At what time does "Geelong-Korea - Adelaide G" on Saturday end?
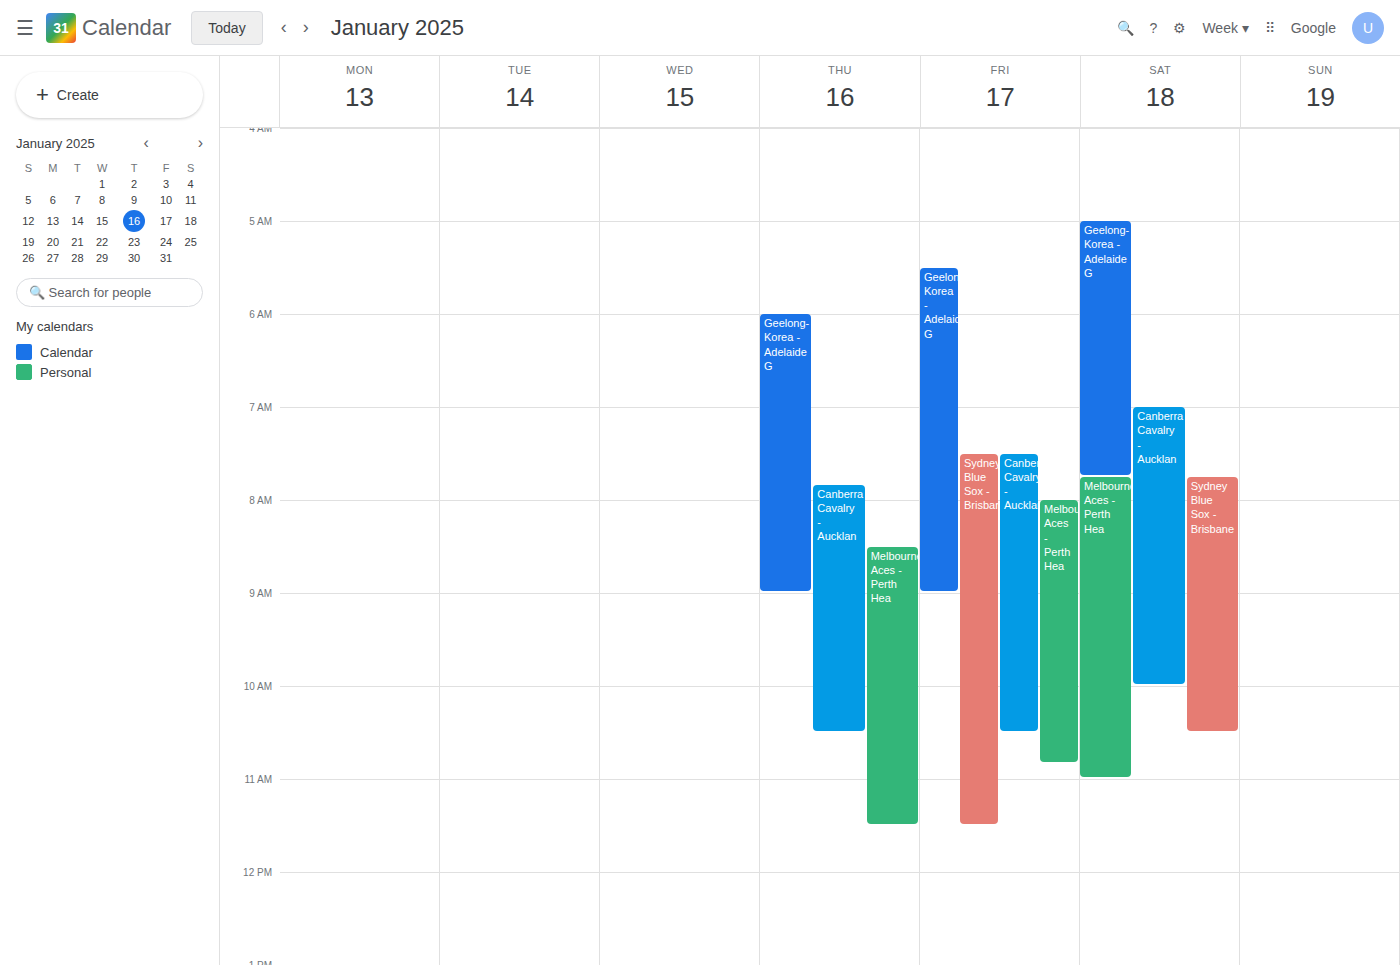
7:45 AM